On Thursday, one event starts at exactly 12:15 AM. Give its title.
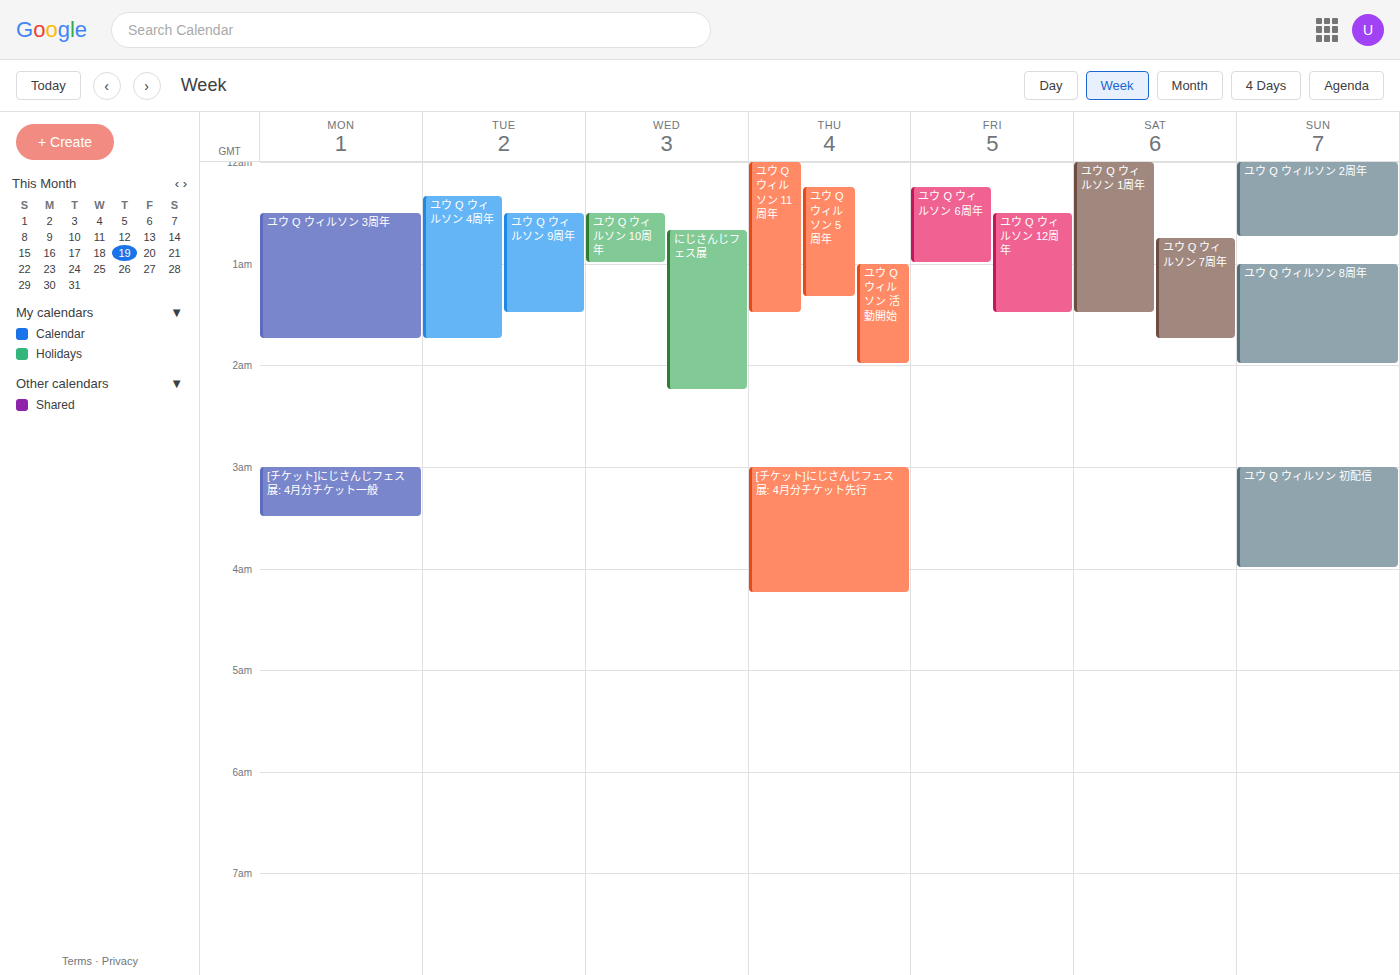
"ユウ Q ウィルソン 5周年"